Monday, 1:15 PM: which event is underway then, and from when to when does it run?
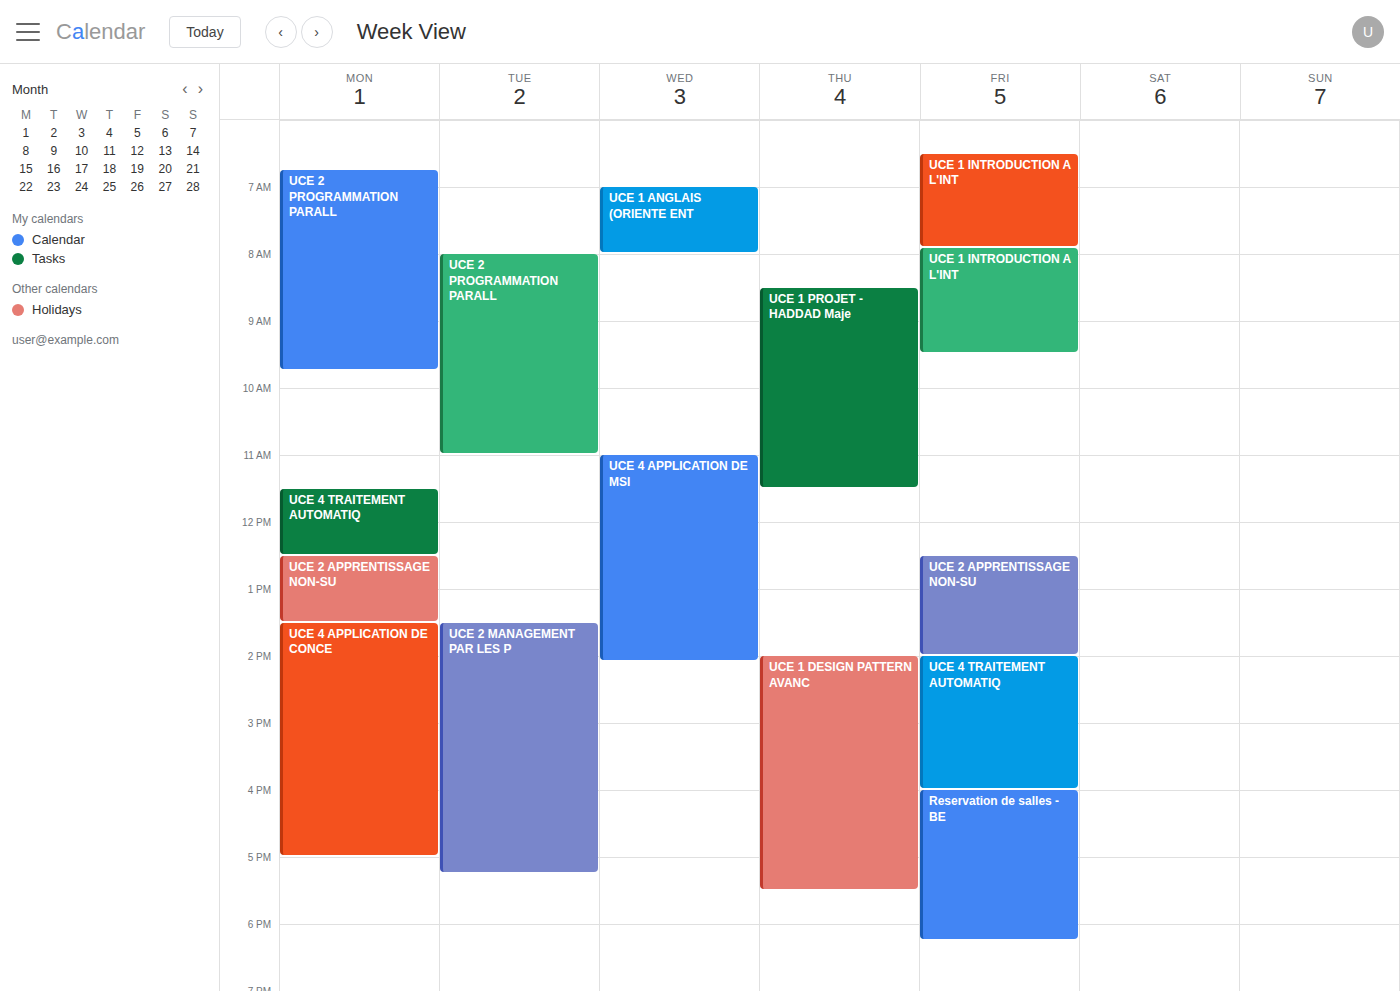
"UCE 2 APPRENTISSAGE NON-SU", 12:30 PM to 1:30 PM